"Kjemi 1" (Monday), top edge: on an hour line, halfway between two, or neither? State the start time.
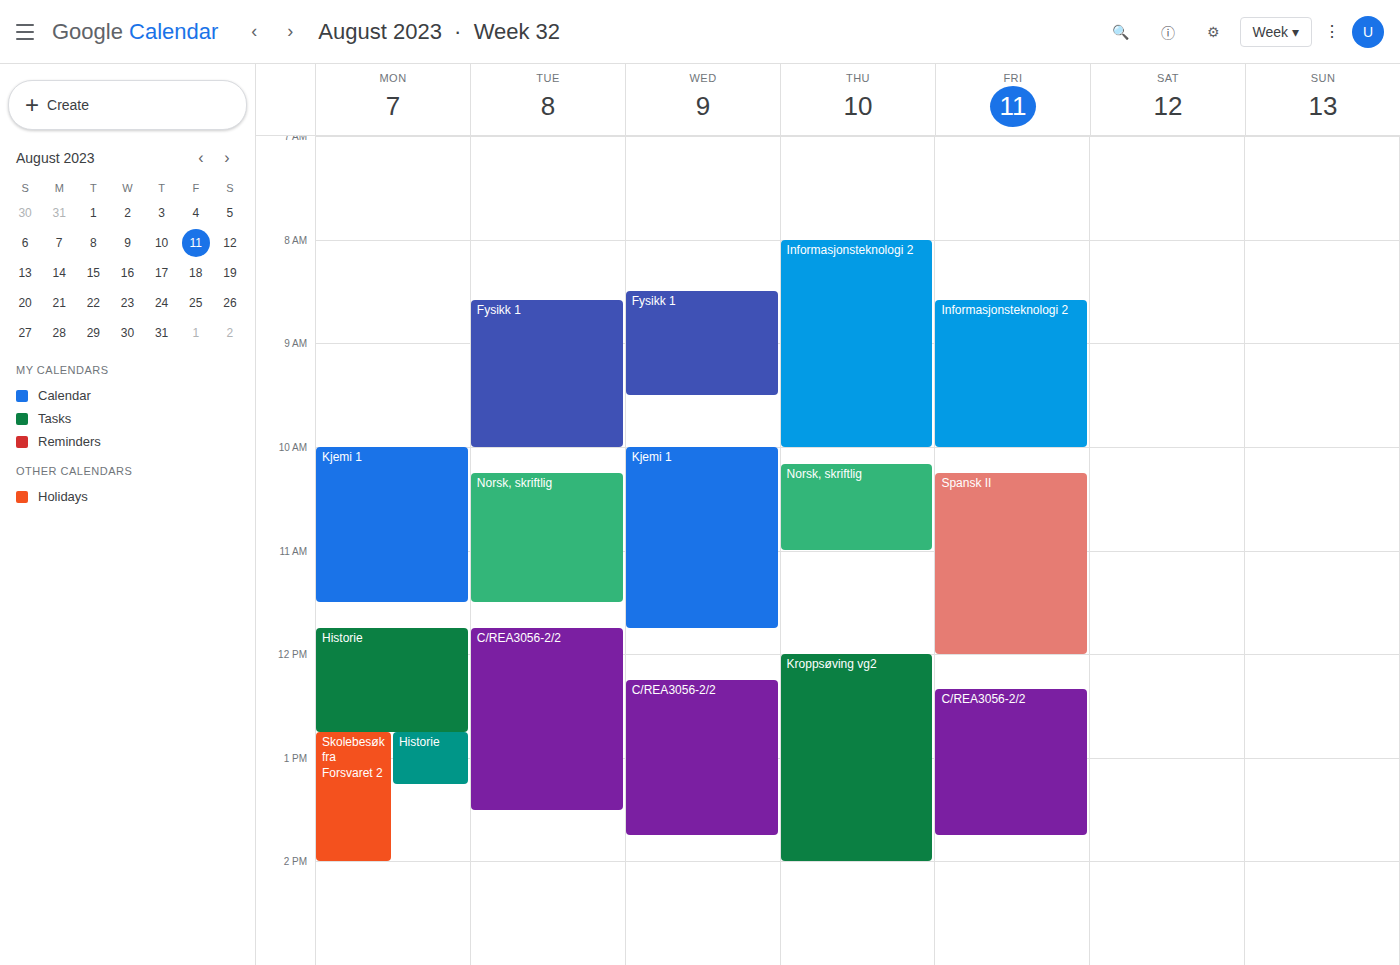
10:00 -- exactly on the 10:00 line.